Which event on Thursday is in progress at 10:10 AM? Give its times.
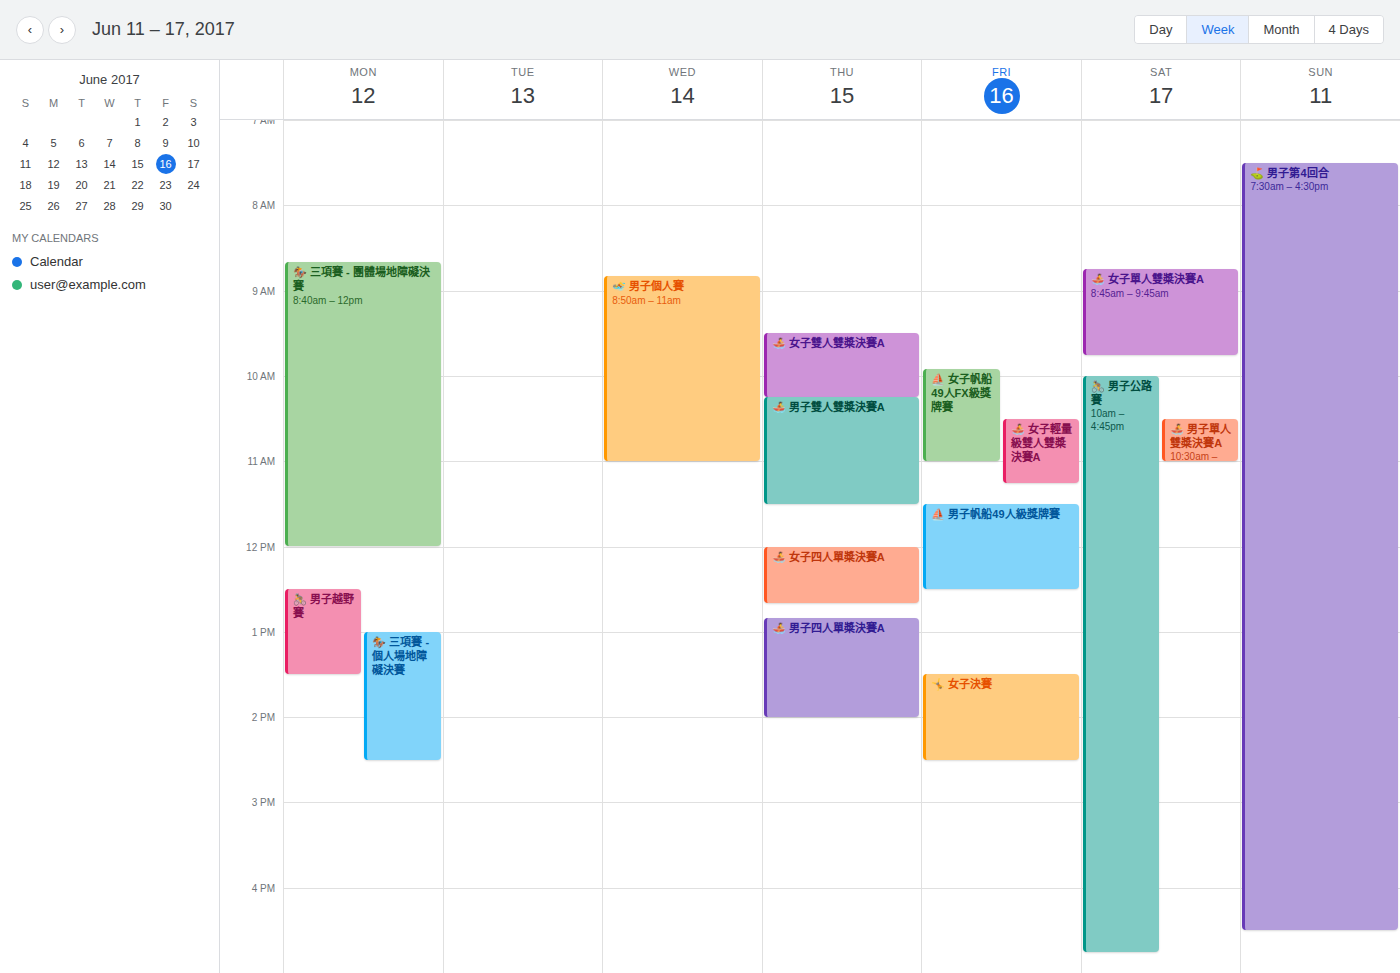
"🚣 女子雙人雙槳決賽A", 9:30 AM to 10:15 AM